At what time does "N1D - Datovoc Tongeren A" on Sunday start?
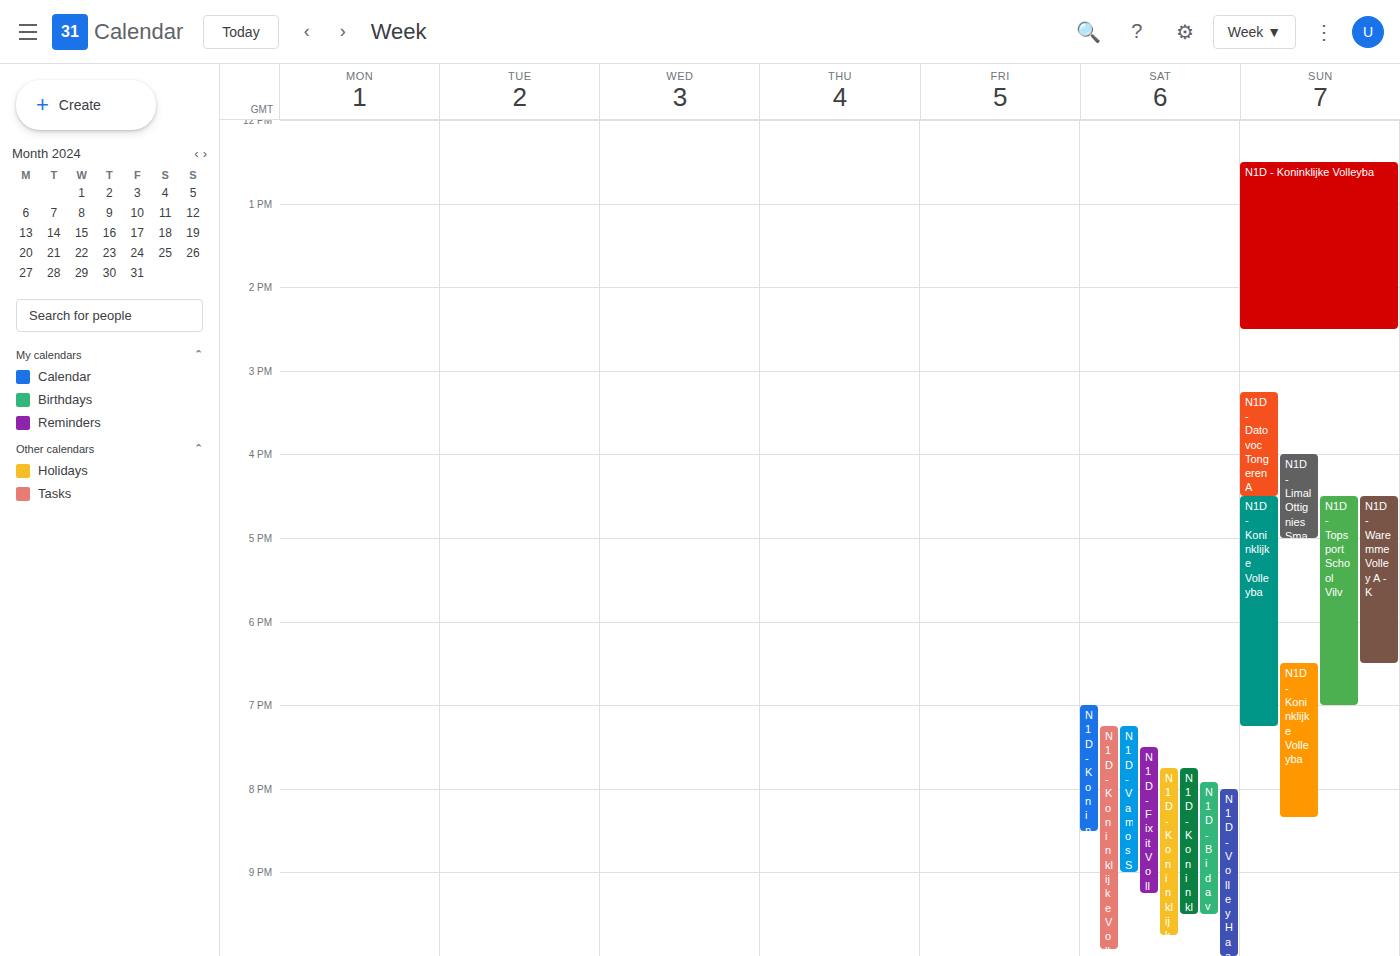
3:15 PM